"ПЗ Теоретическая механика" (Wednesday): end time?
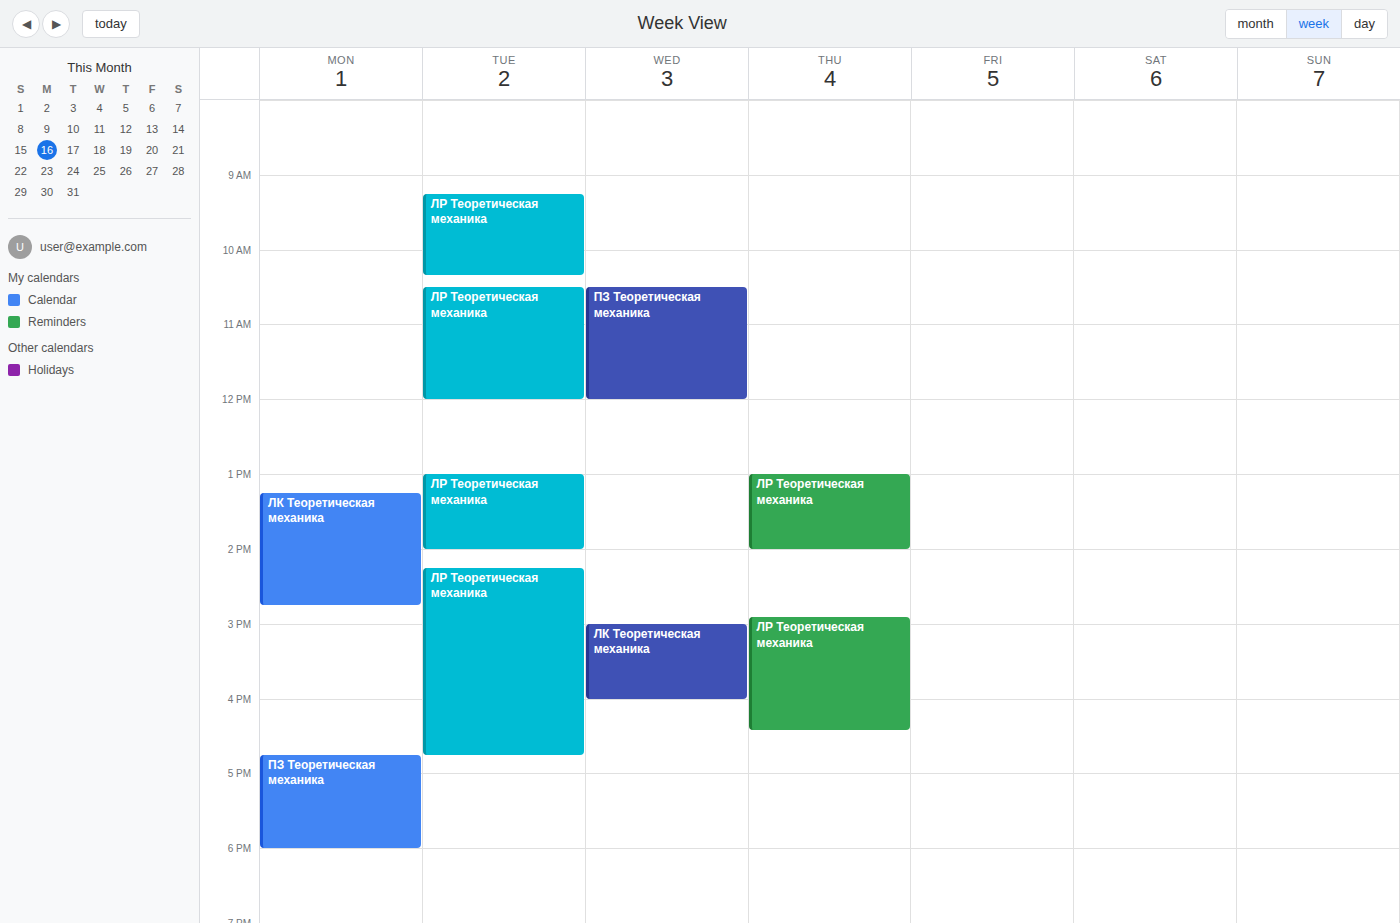
12:00 PM